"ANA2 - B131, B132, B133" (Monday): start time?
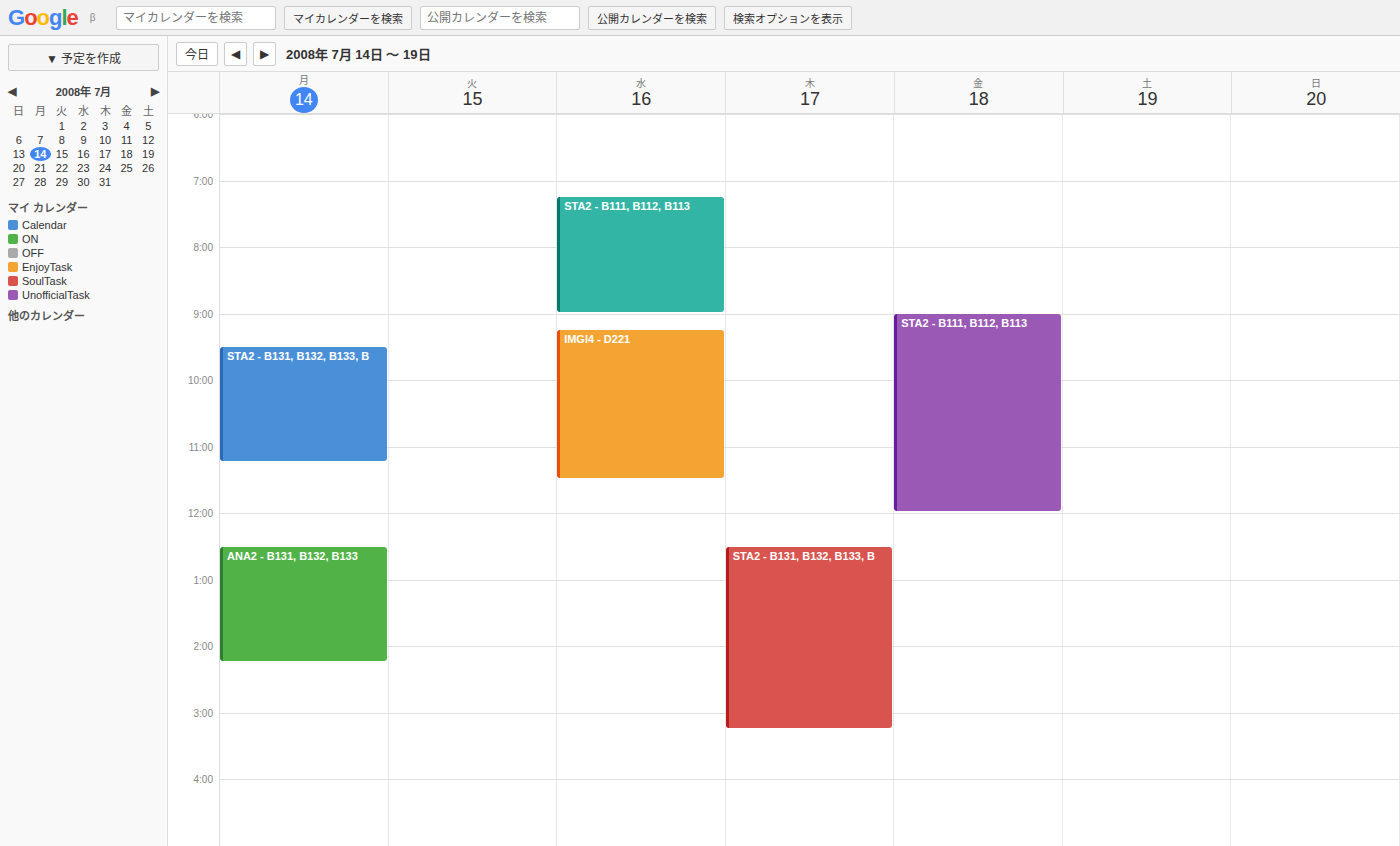
12:30 PM